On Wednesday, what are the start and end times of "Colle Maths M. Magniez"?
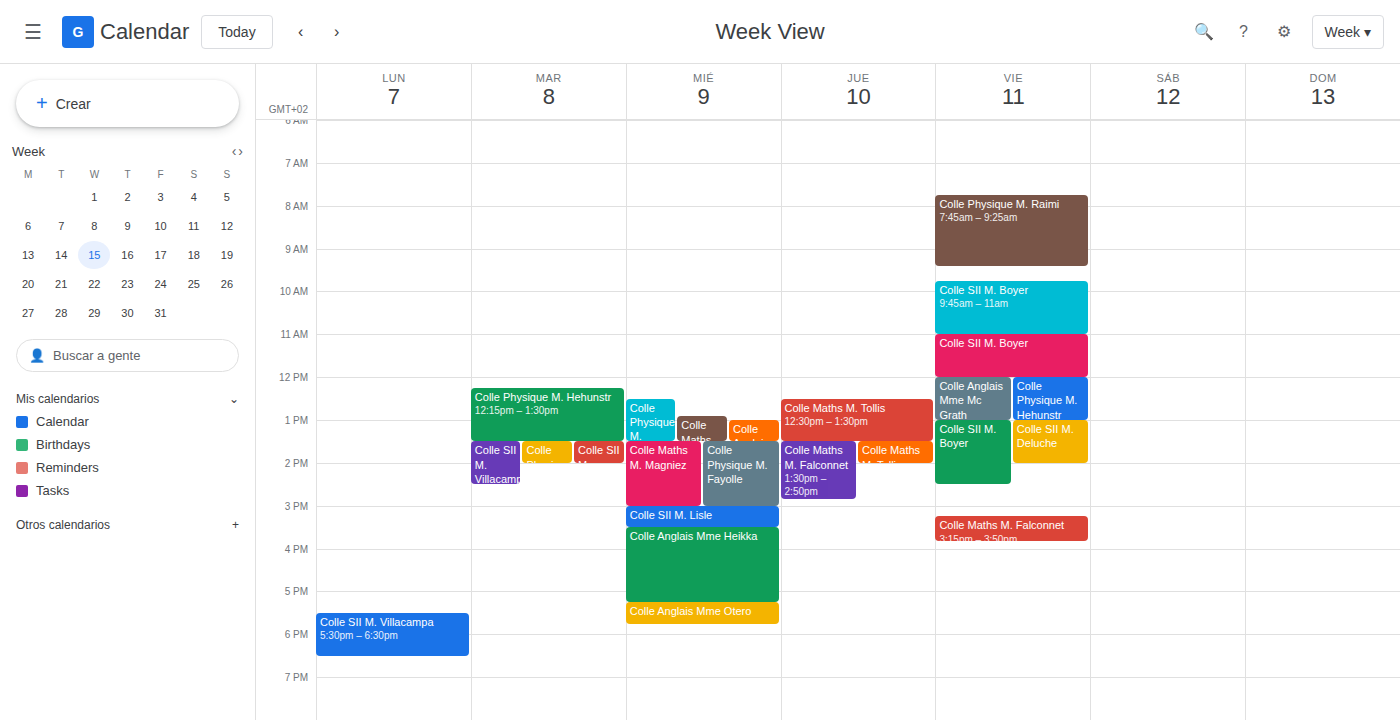
1:30 PM to 3:00 PM